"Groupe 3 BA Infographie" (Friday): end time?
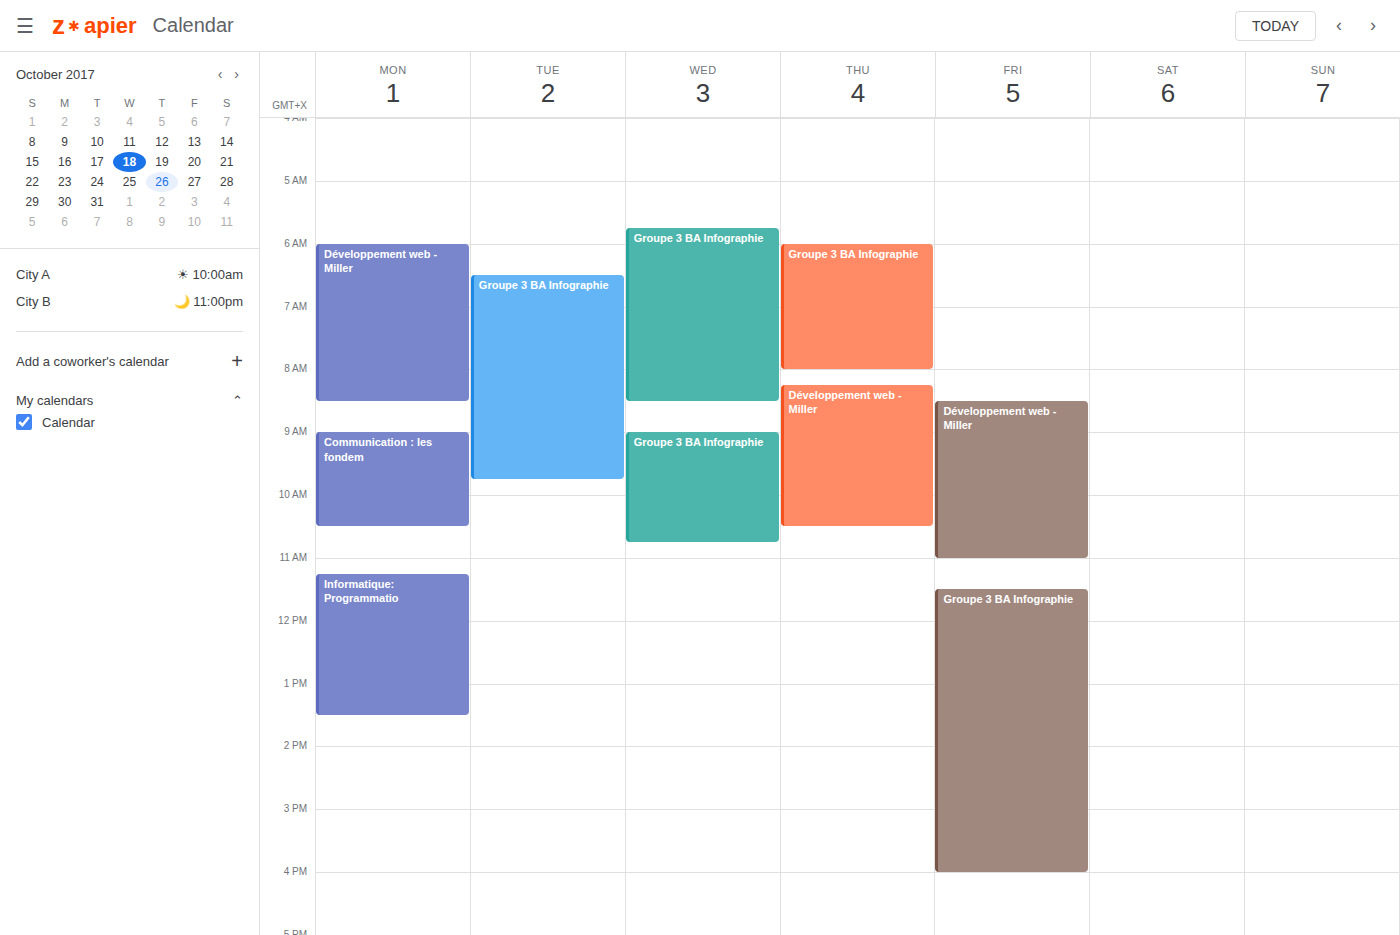
4:00 PM